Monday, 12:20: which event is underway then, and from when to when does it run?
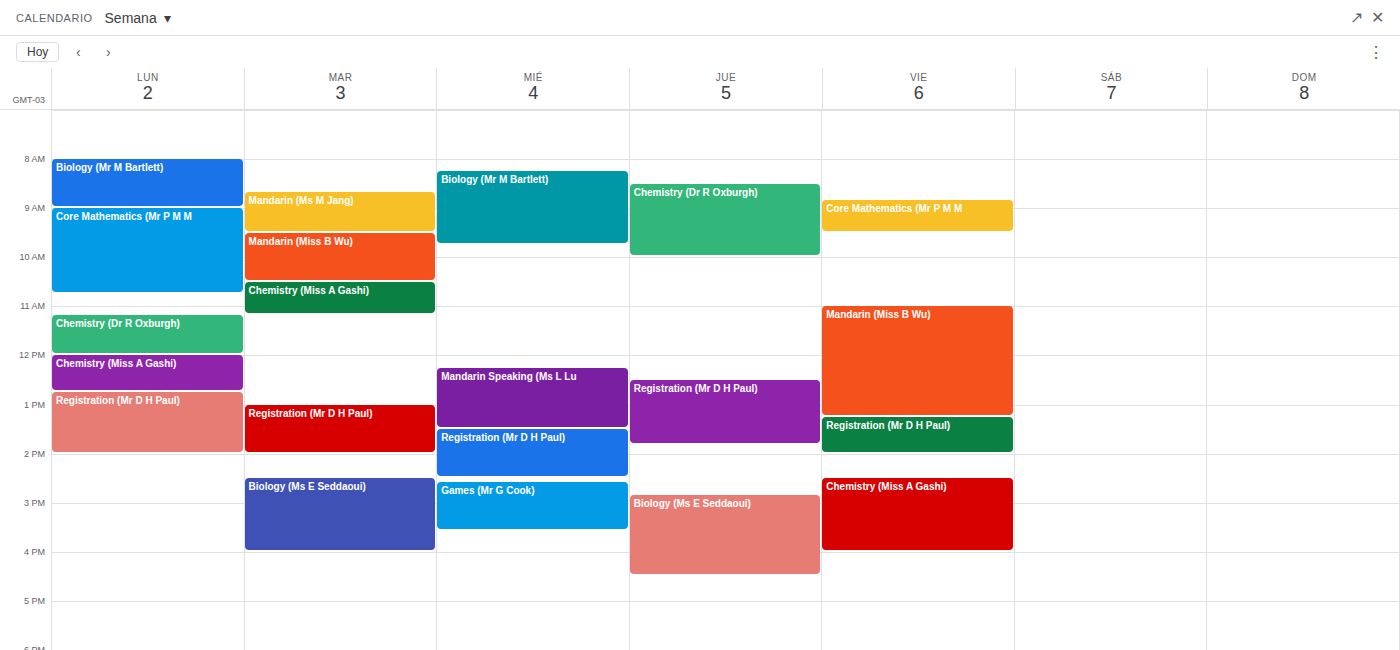
"Chemistry (Miss A Gashi)", 12:00 to 12:45